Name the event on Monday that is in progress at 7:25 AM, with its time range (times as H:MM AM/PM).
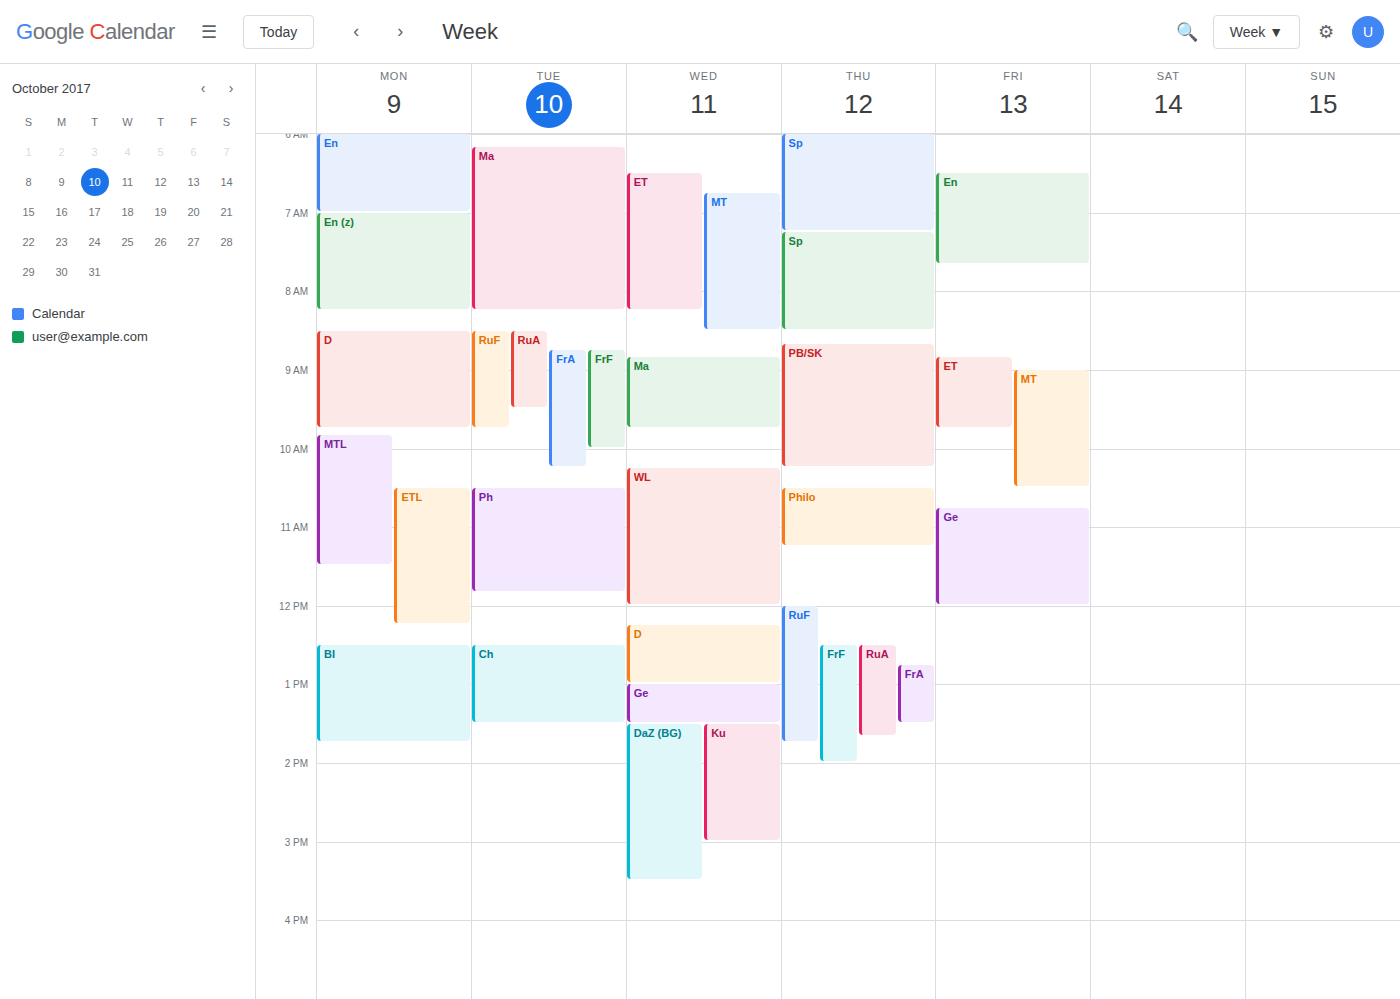
"En (z)", 7:00 AM to 8:15 AM